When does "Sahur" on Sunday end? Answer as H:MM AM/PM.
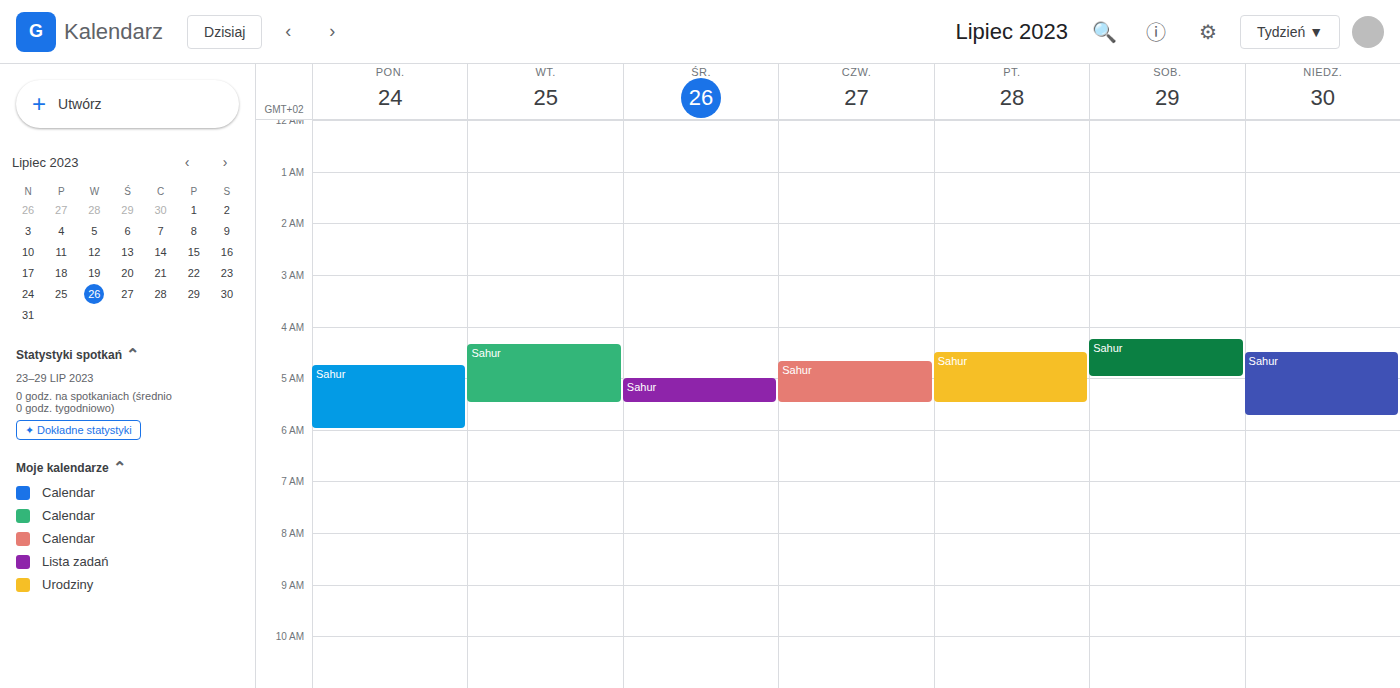
5:45 AM